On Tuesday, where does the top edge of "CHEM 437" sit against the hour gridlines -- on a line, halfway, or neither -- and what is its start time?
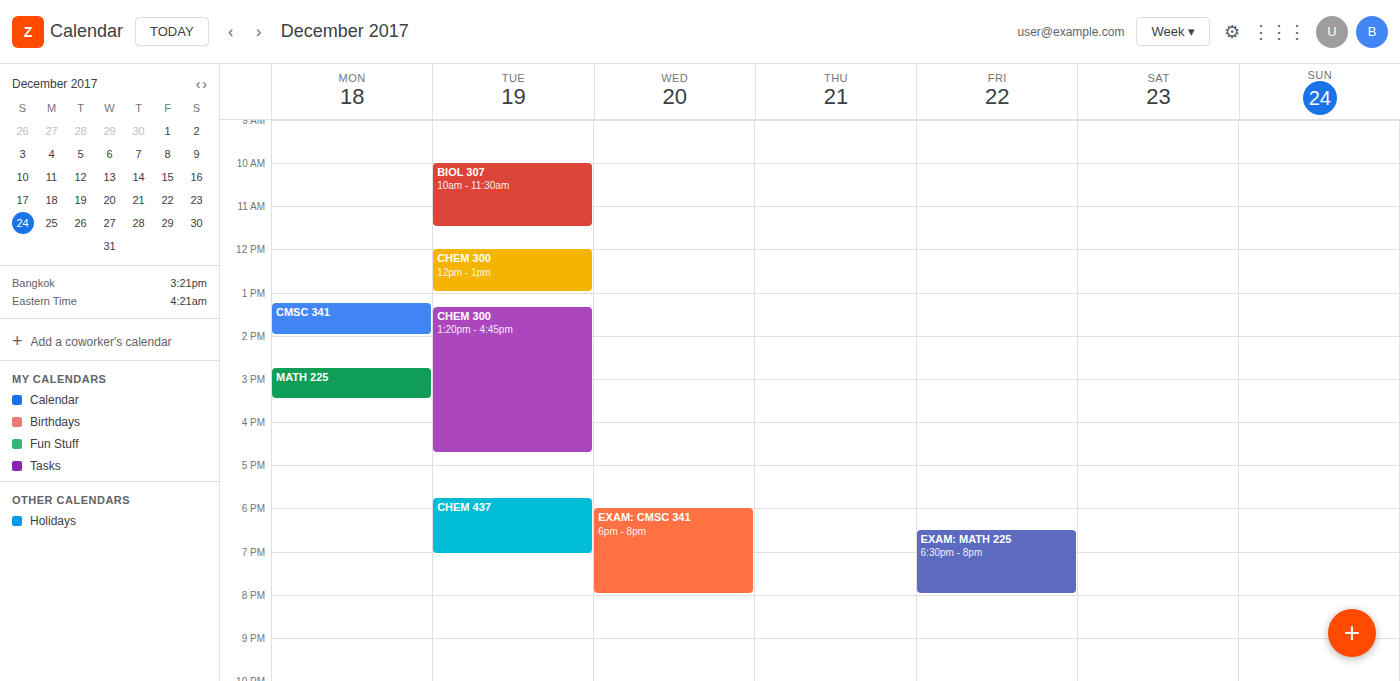
5:45 PM -- neither: three quarters of the way from the 5 PM line to the 6 PM line.